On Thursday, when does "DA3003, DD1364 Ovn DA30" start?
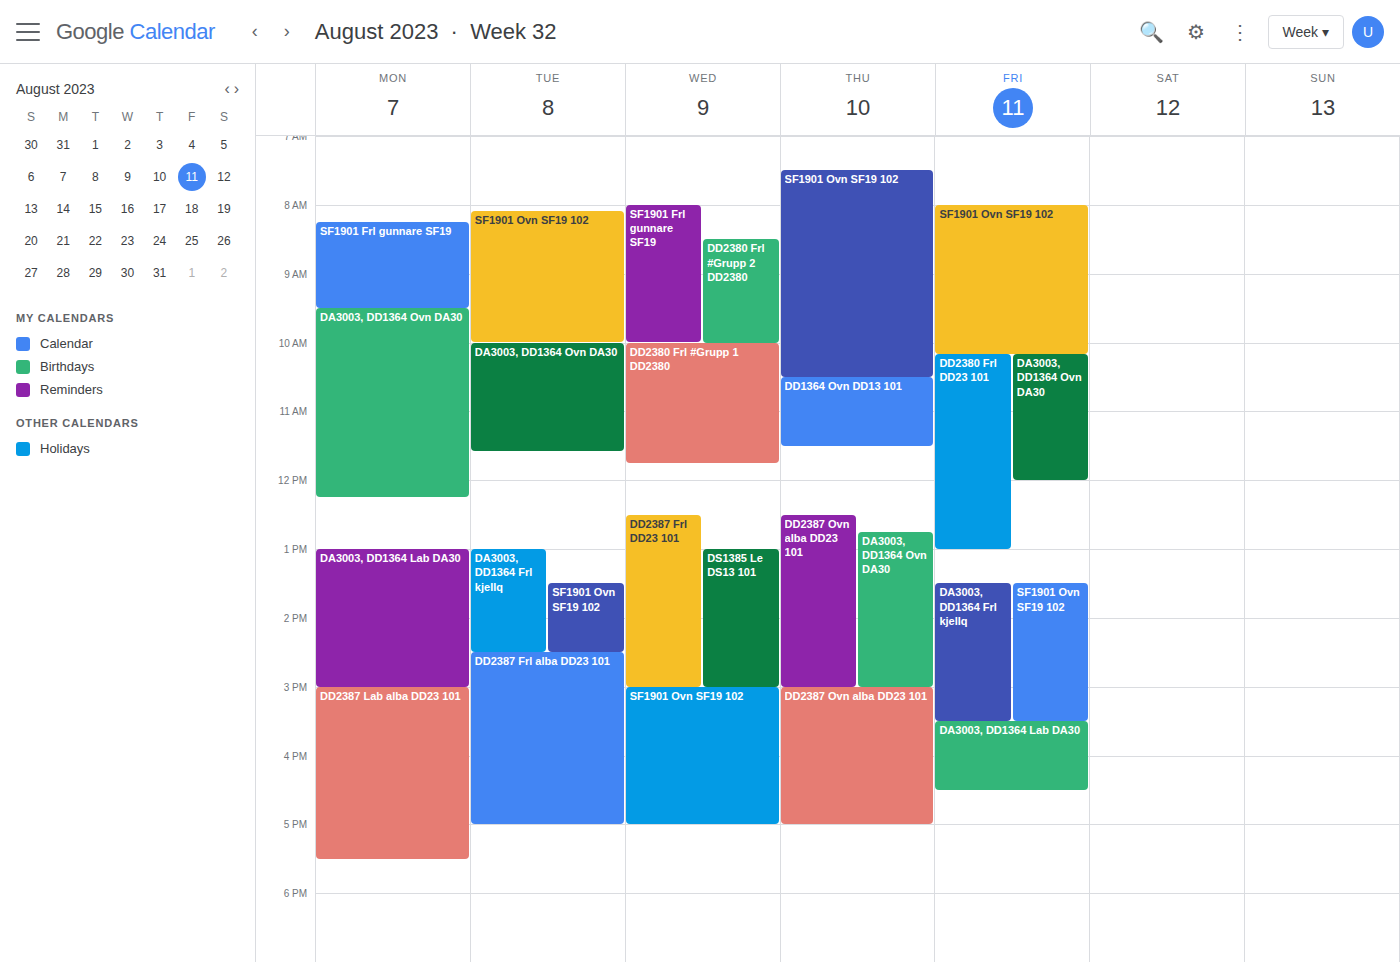
12:45 PM